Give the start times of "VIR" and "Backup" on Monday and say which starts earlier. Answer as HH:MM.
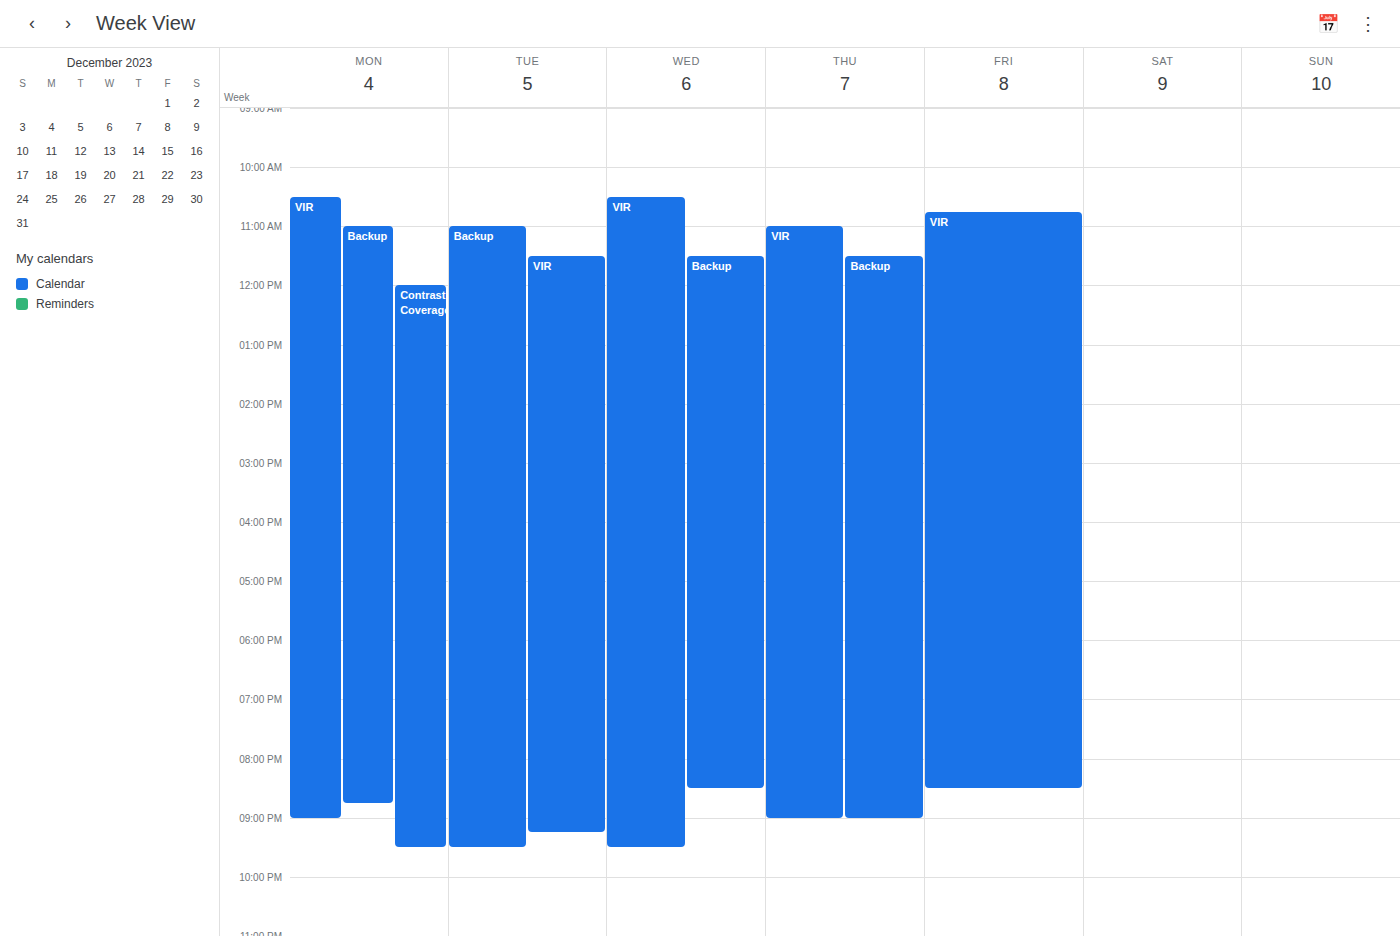
"VIR" 10:30; "Backup" 11:00.